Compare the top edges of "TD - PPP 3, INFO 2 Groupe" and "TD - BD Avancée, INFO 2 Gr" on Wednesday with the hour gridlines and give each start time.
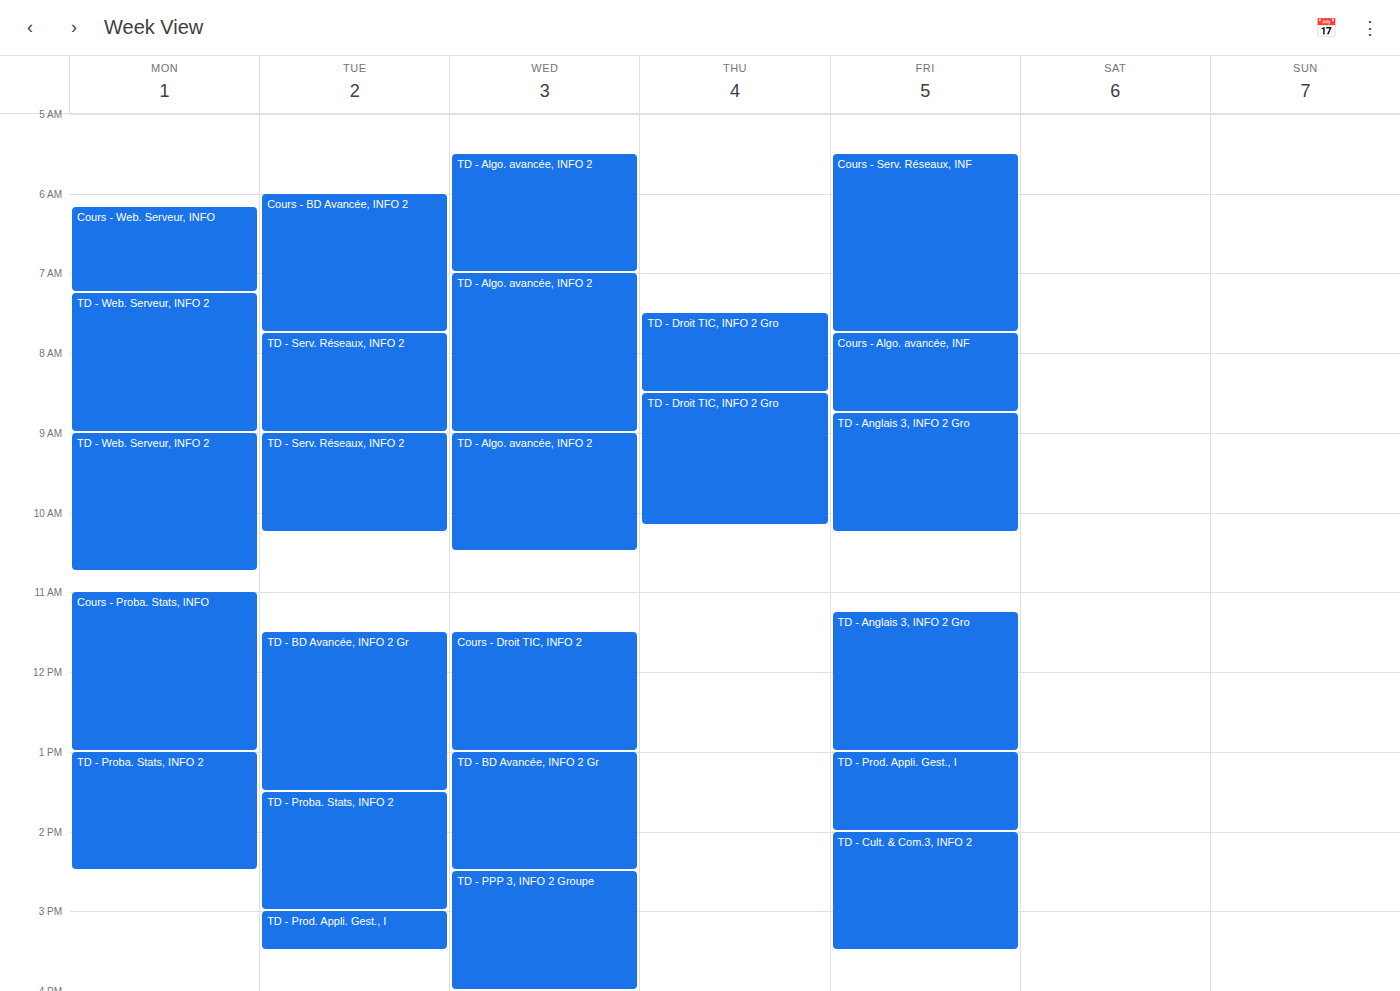
"TD - PPP 3, INFO 2 Groupe": 2:30 PM, halfway between the 2 PM and 3 PM lines. "TD - BD Avancée, INFO 2 Gr": 1:00 PM, exactly on the 1 PM line.